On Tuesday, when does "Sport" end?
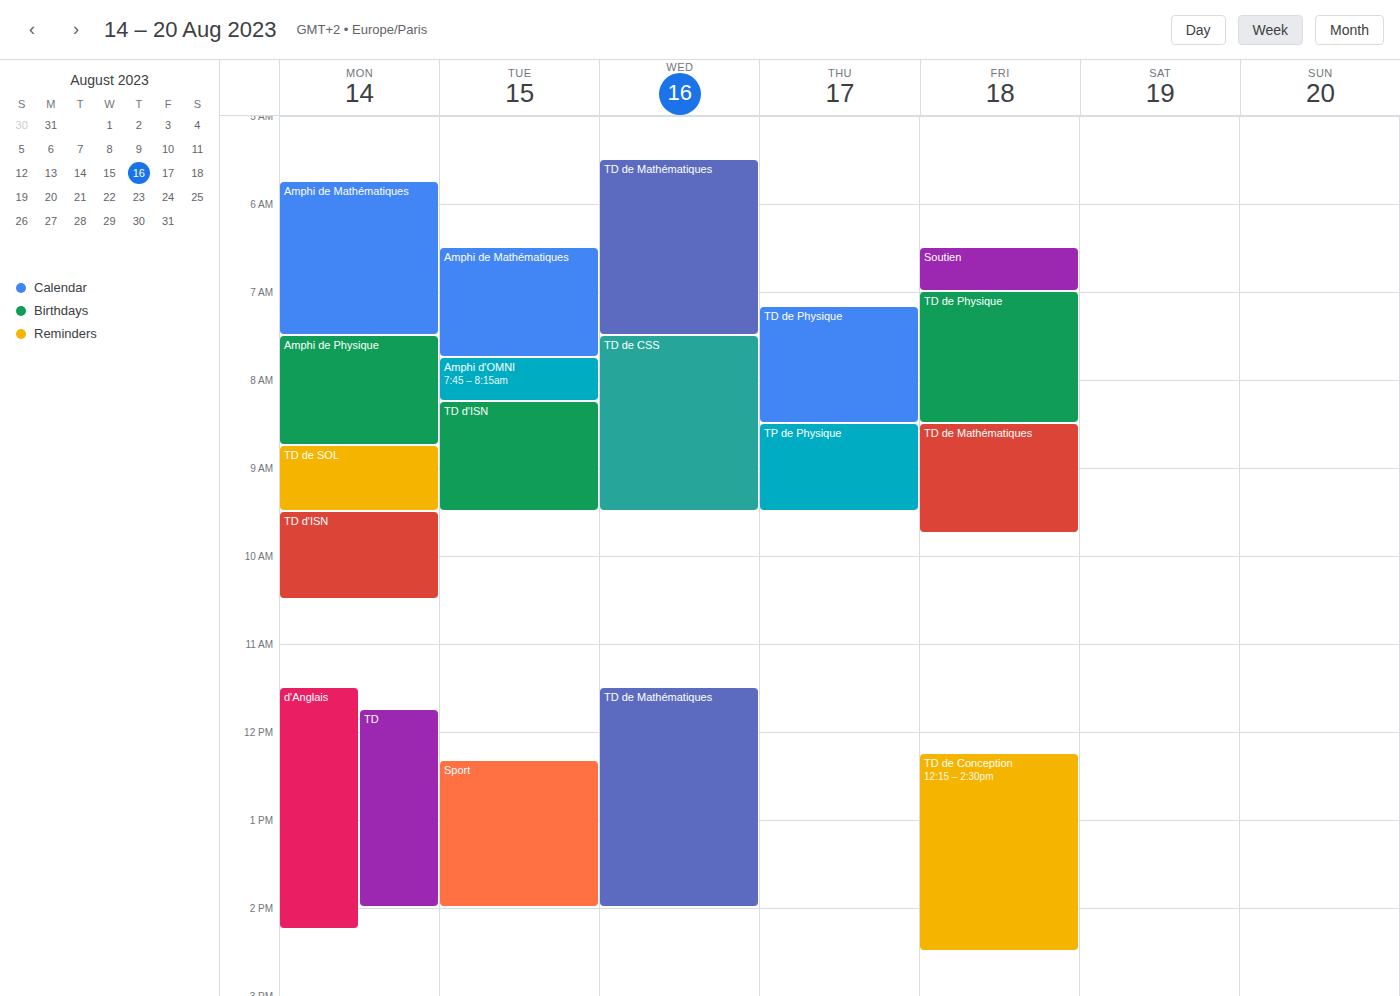
2:00 PM